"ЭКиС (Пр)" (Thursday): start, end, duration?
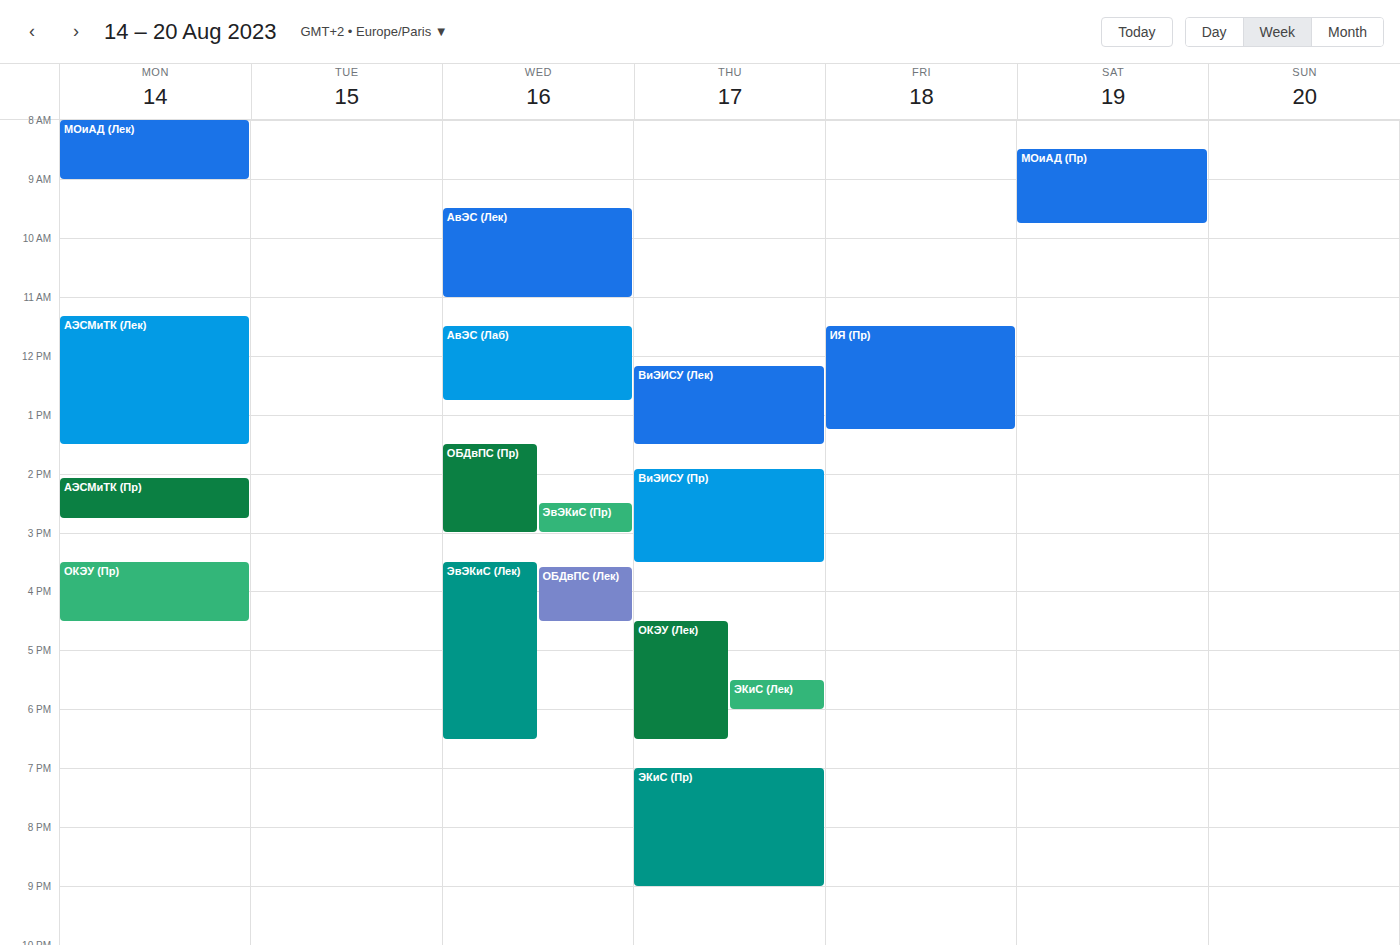
7:00 PM to 9:00 PM, 2 hours